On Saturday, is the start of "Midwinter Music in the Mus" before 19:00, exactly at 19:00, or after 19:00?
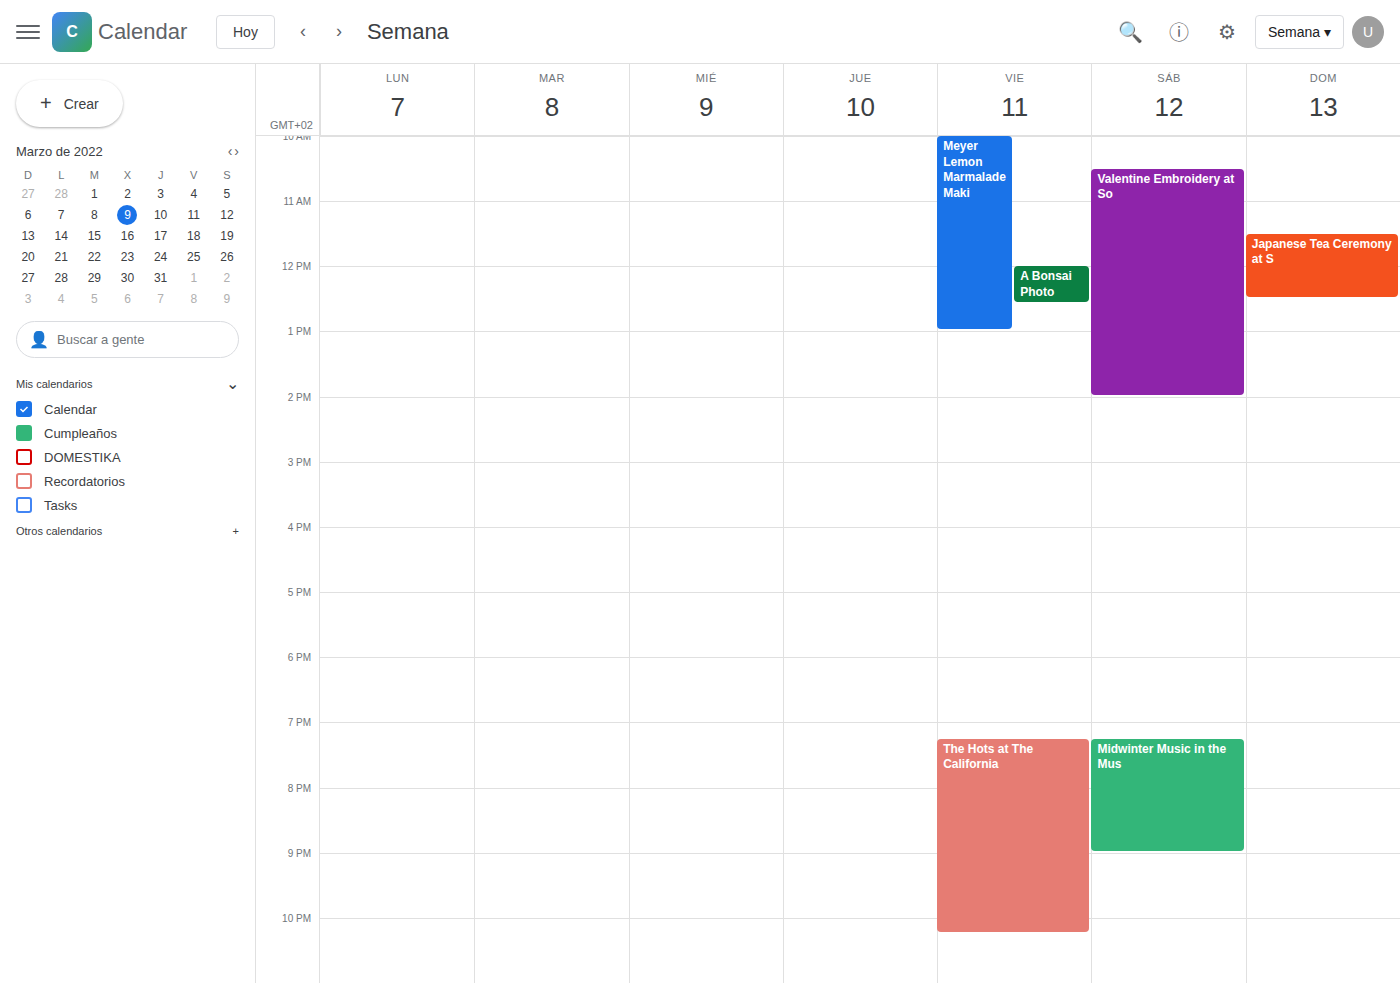
19:15 -- after 19:00, 15 minutes below the 19:00 line.